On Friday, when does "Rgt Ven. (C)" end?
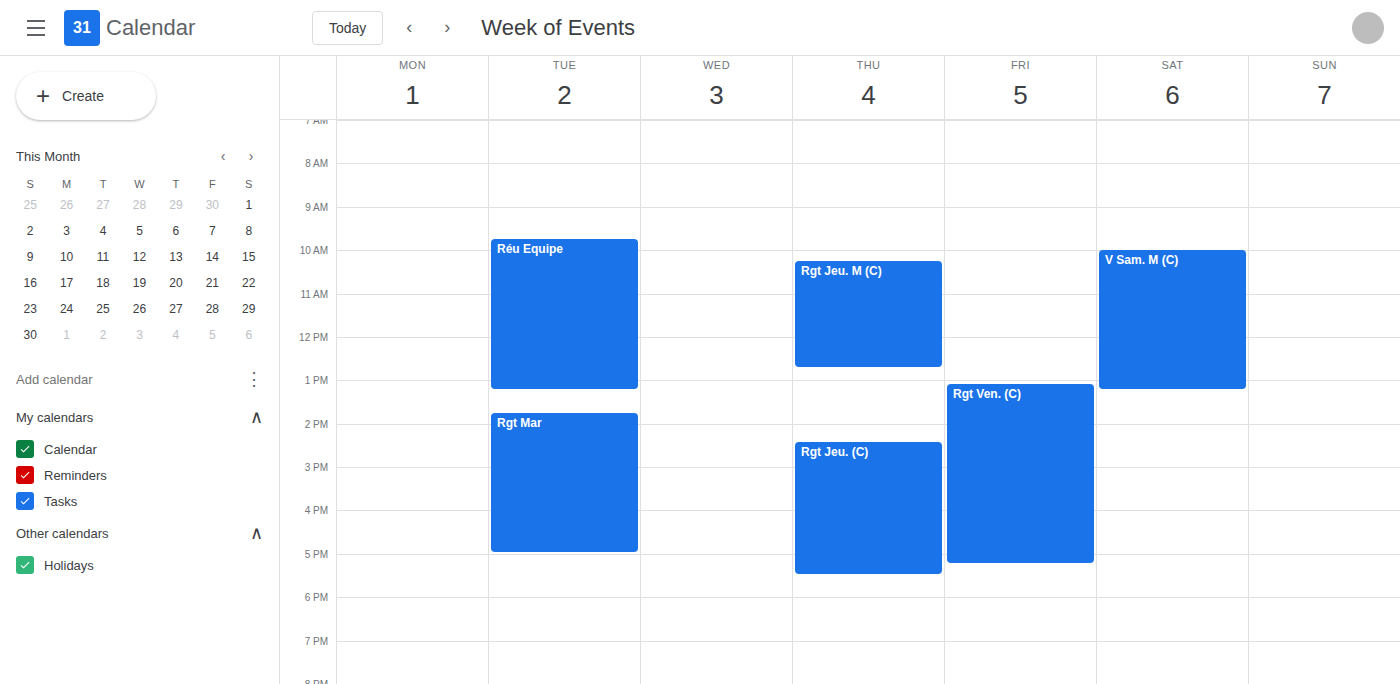
5:15 PM